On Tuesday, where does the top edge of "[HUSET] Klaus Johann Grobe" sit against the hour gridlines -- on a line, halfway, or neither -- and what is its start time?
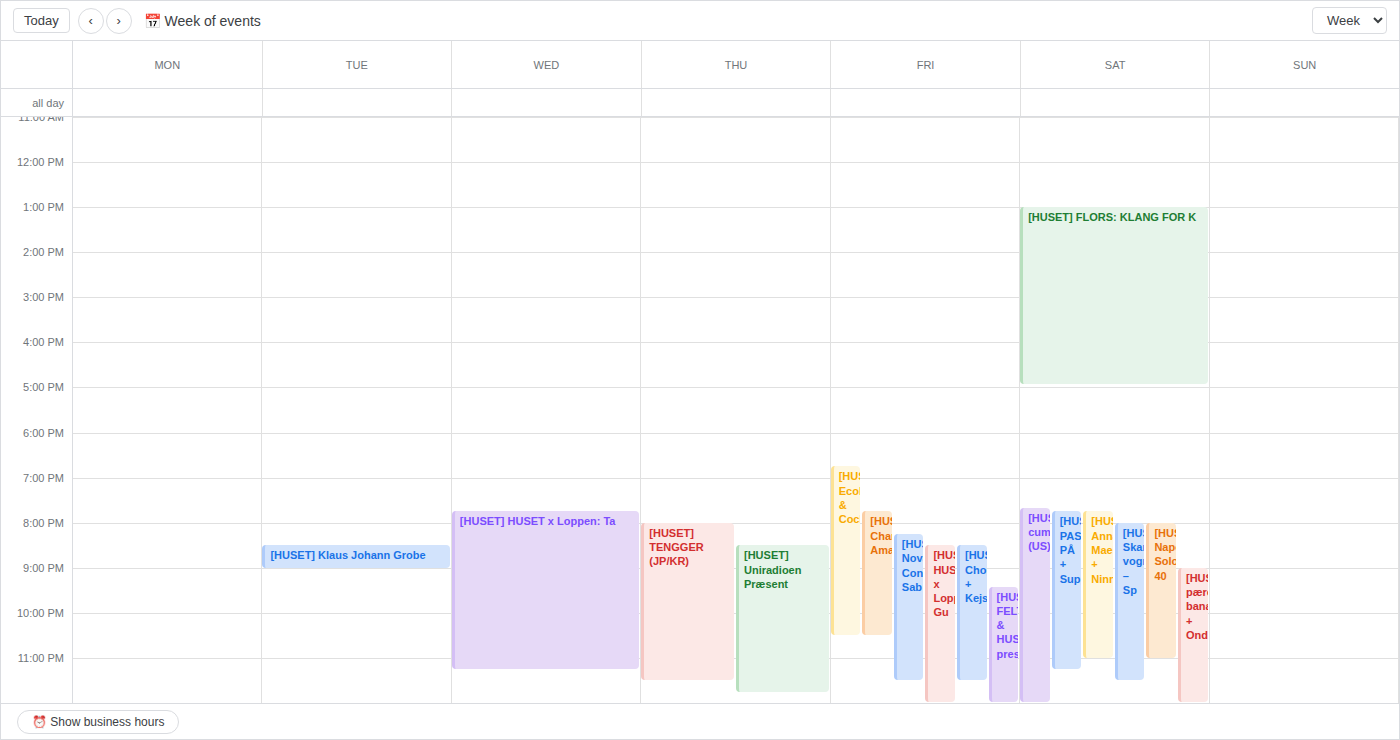
20:30 -- halfway between the 20:00 and 21:00 lines.